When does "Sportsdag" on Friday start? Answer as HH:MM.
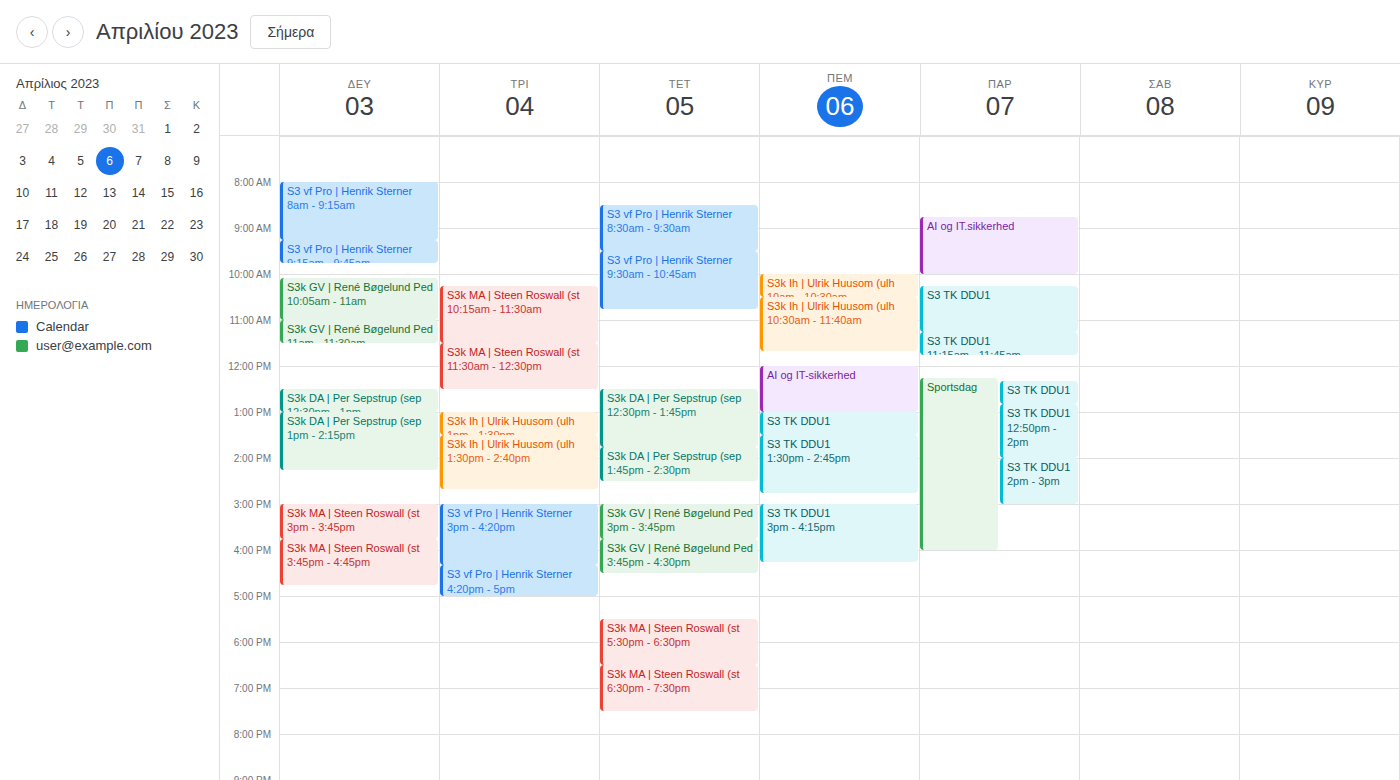
12:15